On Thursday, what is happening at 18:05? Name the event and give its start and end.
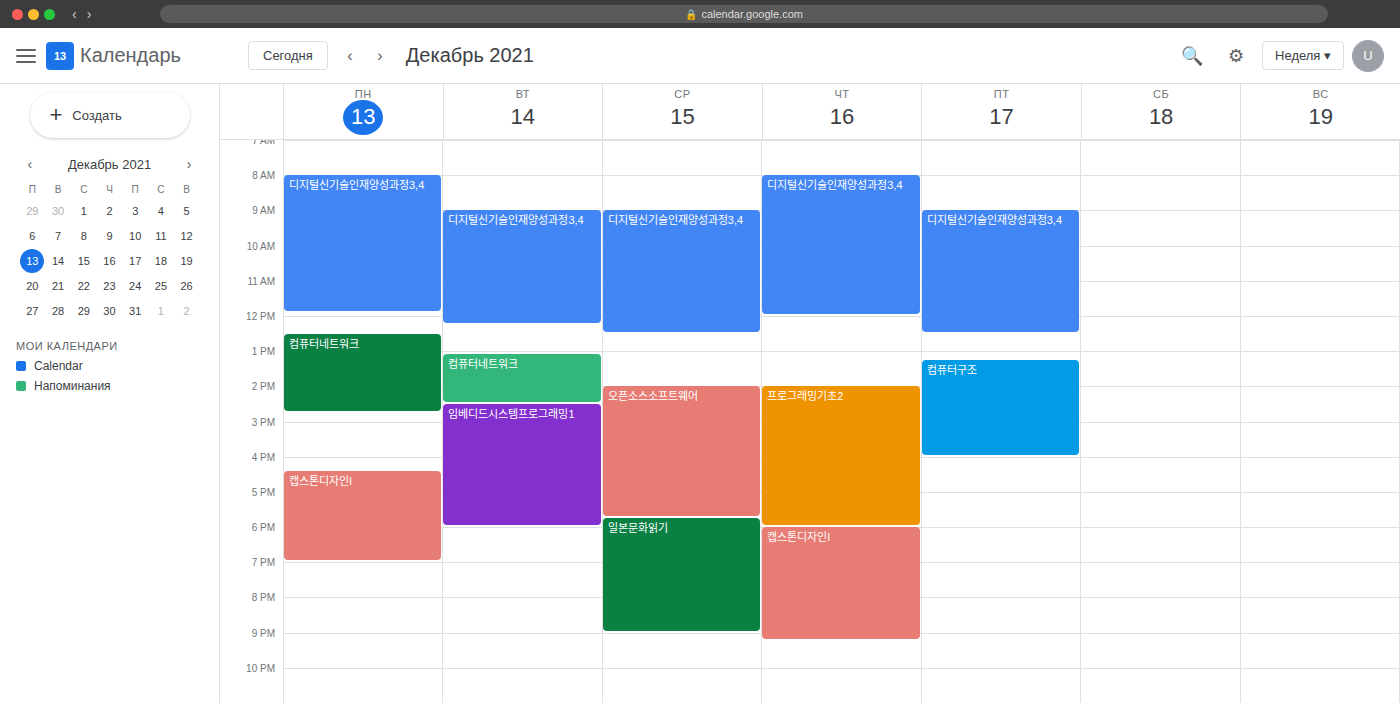
"캡스톤디자인I", 18:00 to 21:15